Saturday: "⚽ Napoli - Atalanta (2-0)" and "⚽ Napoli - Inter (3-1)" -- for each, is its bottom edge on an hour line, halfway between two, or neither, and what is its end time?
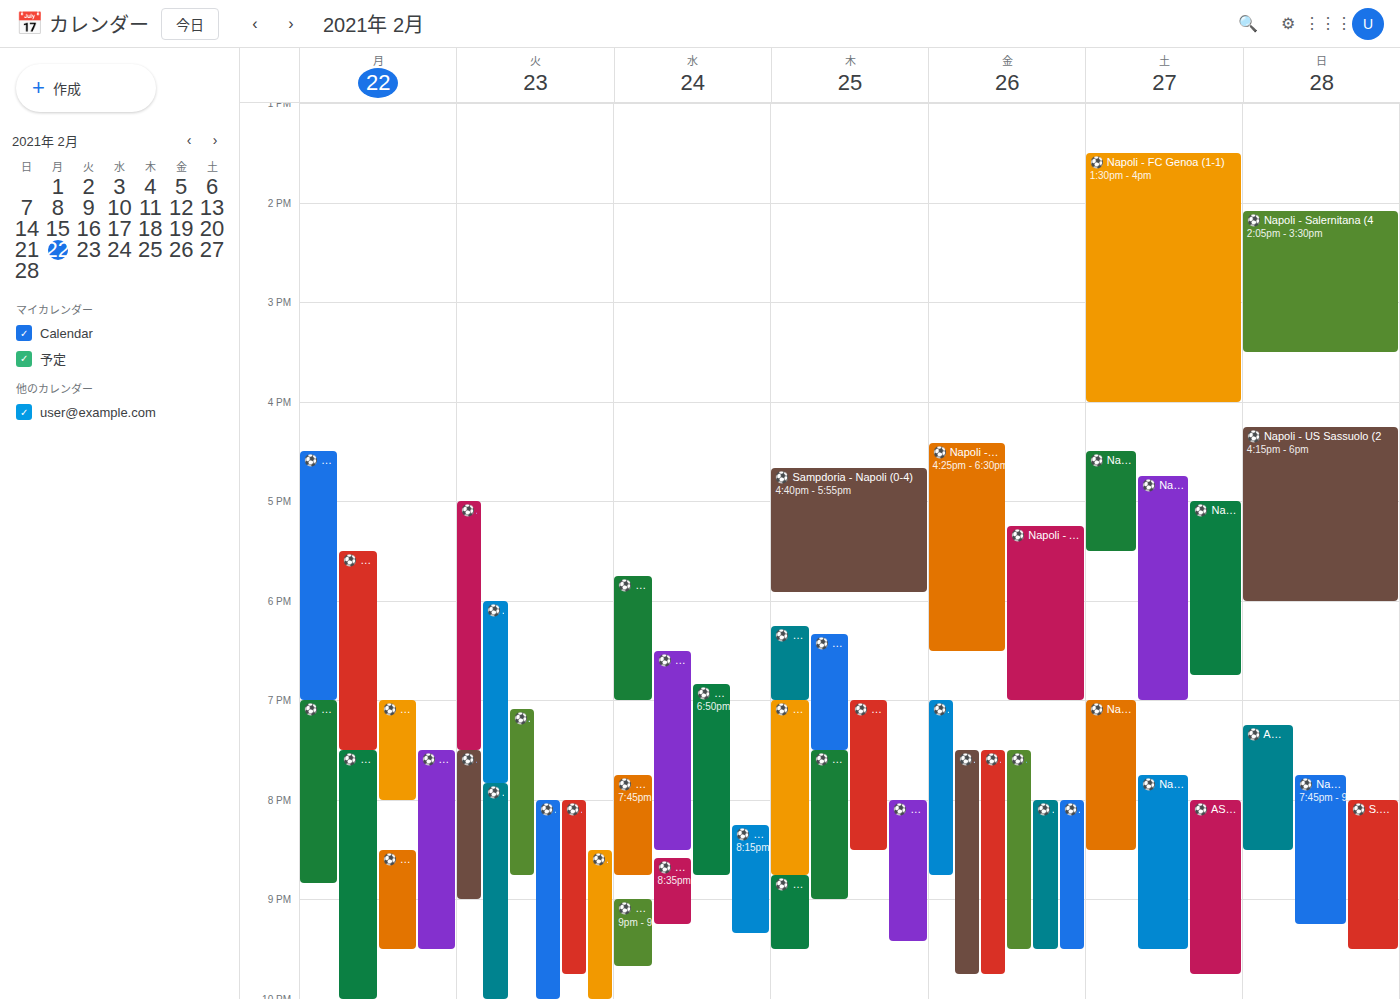
"⚽ Napoli - Atalanta (2-0)": 7:00 PM, exactly on the 7 PM line. "⚽ Napoli - Inter (3-1)": 5:30 PM, halfway between the 5 PM and 6 PM lines.